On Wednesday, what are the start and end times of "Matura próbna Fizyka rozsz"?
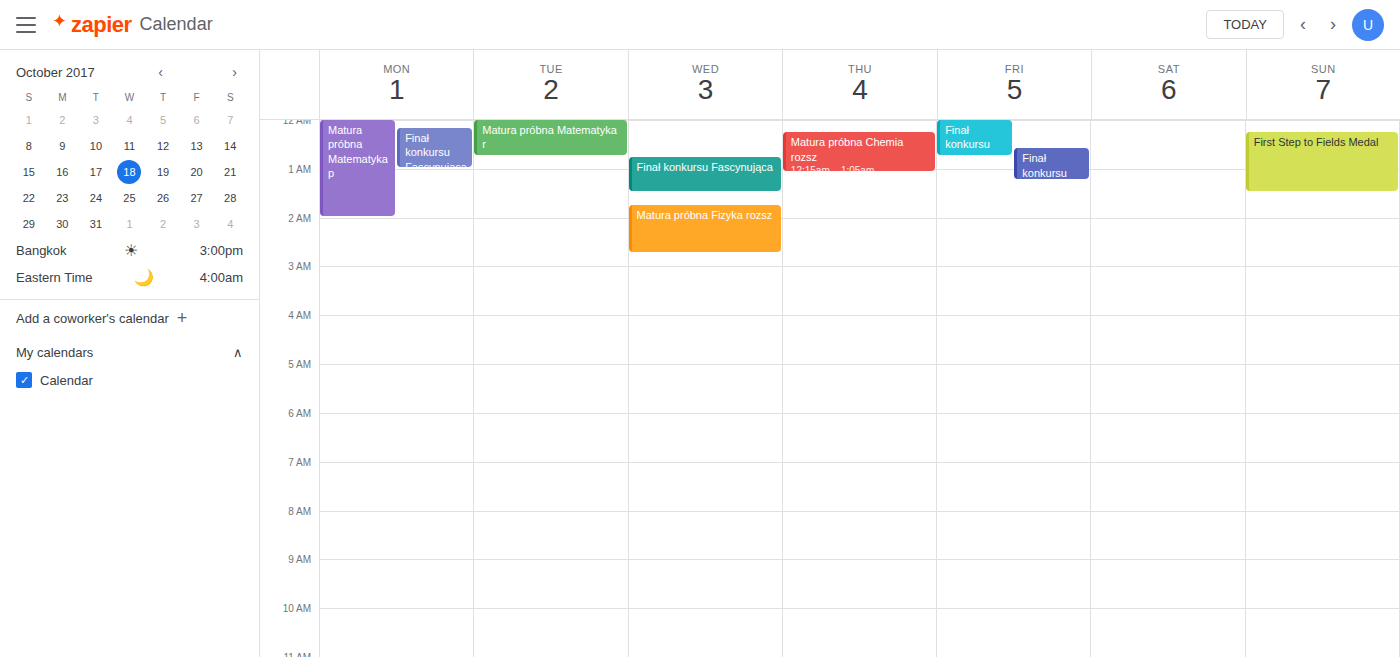
1:45 AM to 2:45 AM